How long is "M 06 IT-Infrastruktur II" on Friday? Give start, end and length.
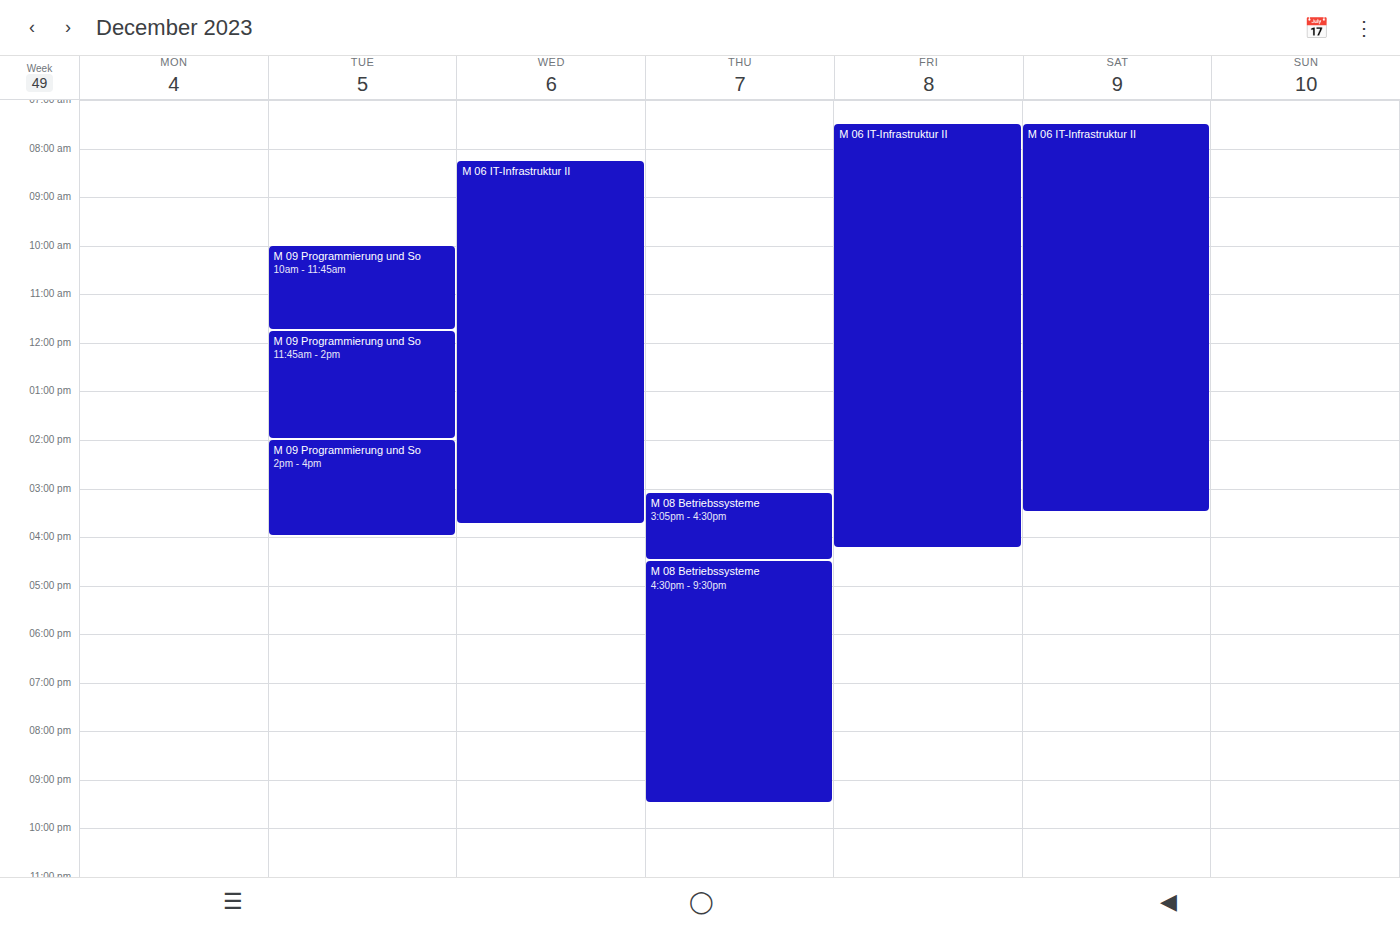
07:30 to 16:15, 8 hours 45 minutes